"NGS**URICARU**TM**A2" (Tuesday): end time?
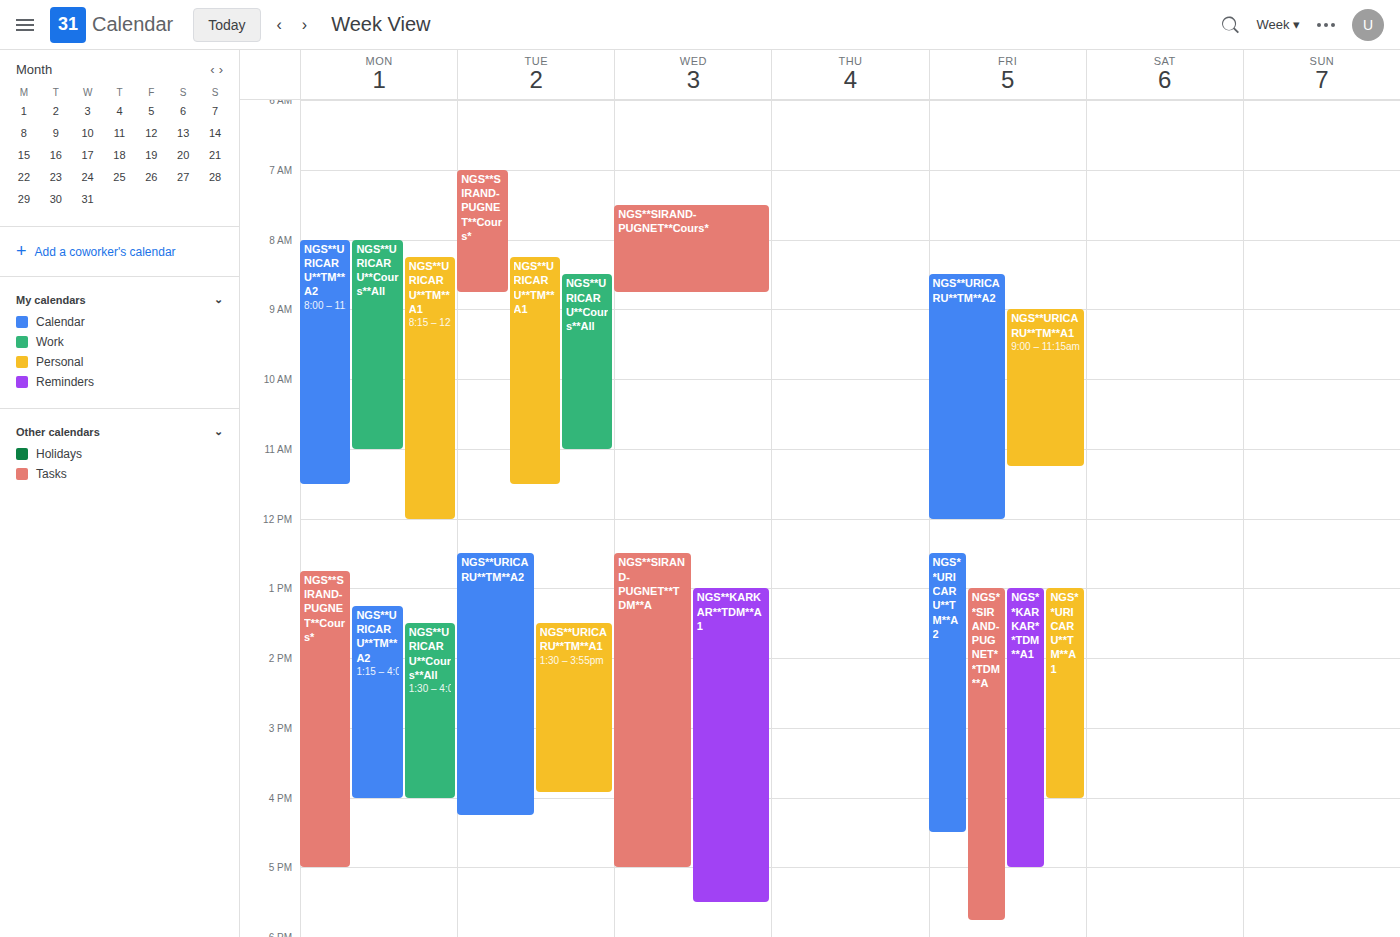
4:15 PM